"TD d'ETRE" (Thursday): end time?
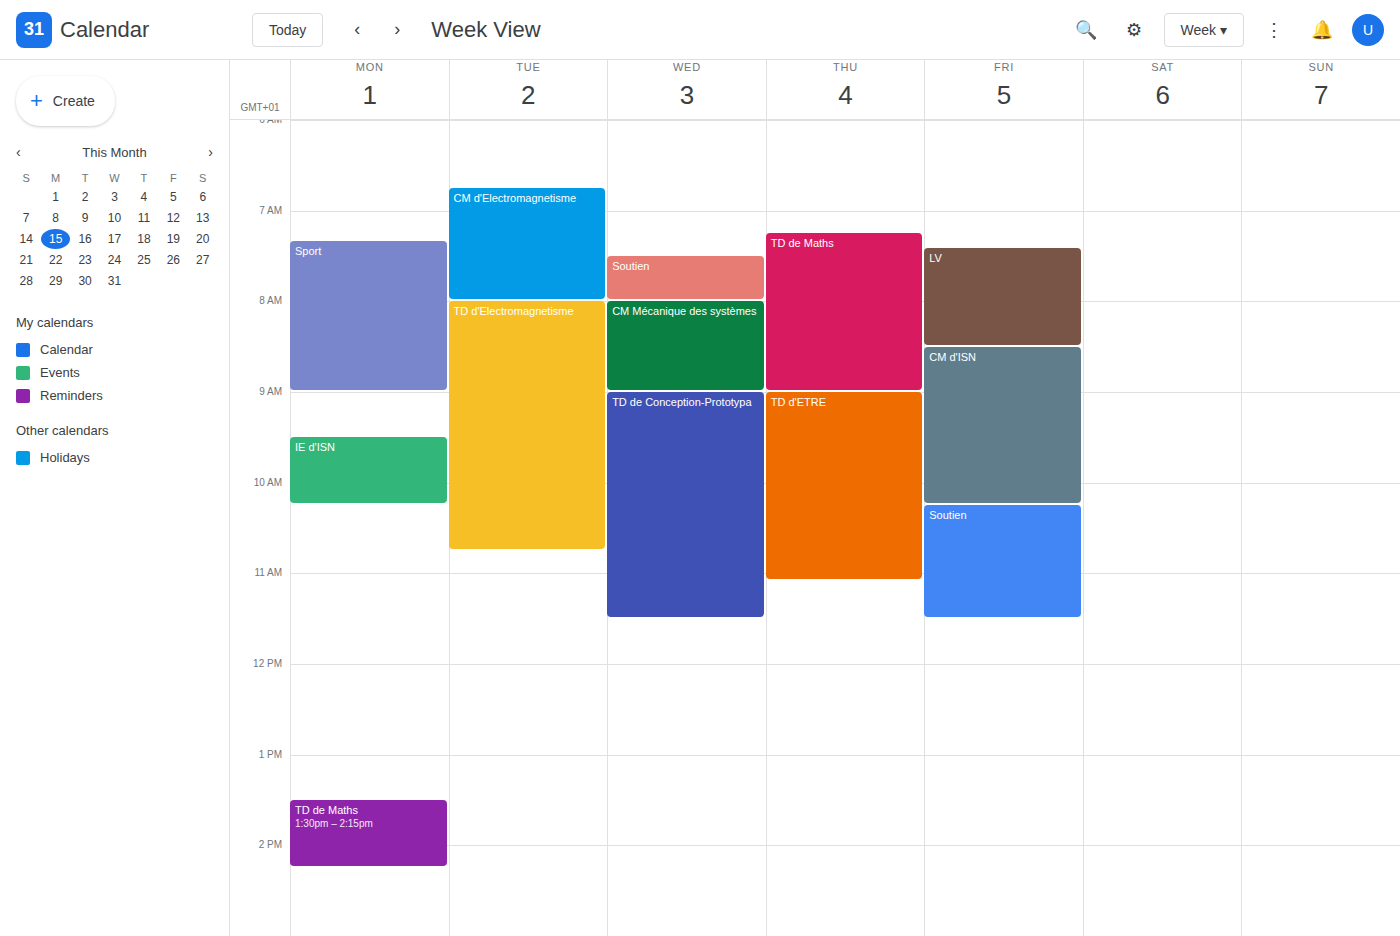
11:05 AM